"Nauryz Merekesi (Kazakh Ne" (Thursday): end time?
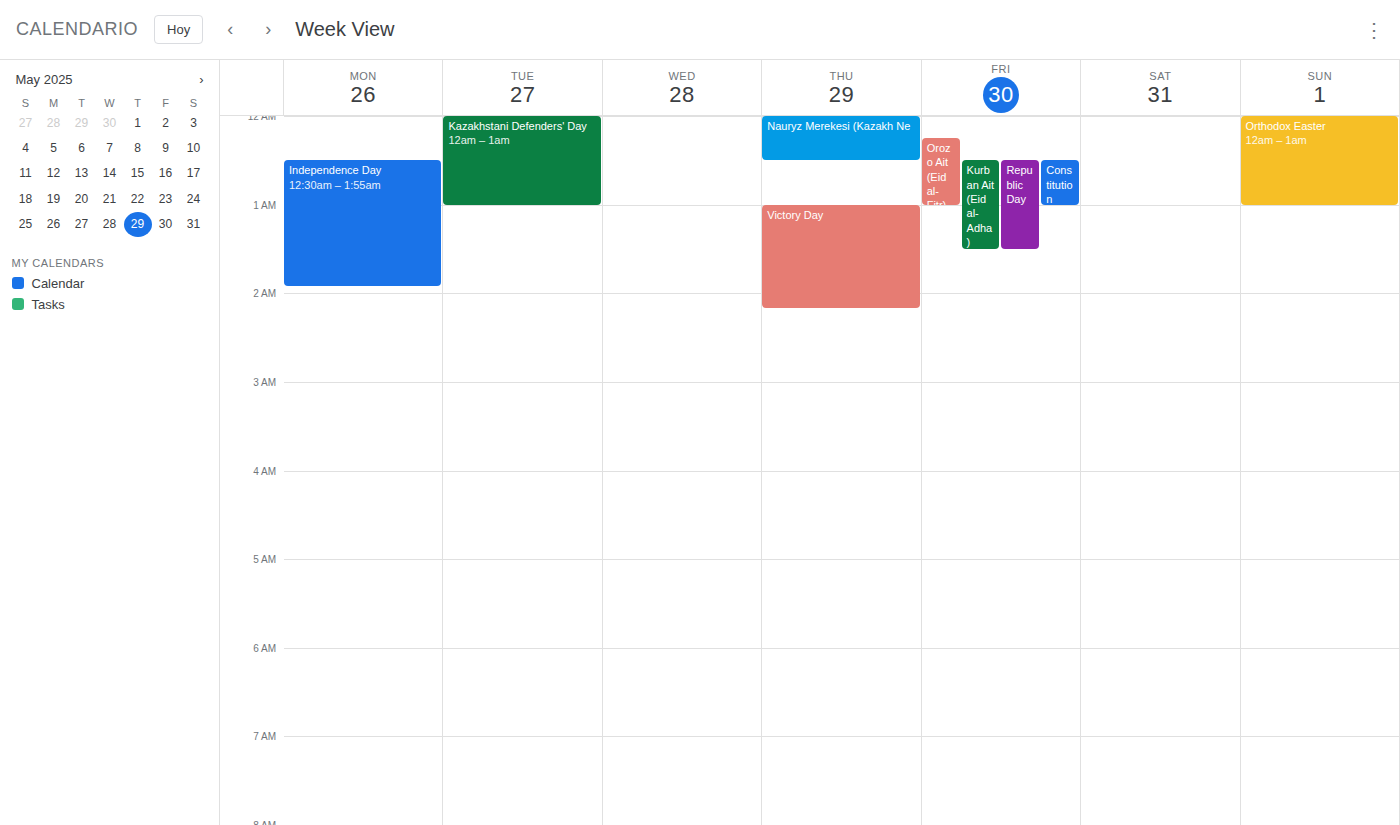
12:30 AM